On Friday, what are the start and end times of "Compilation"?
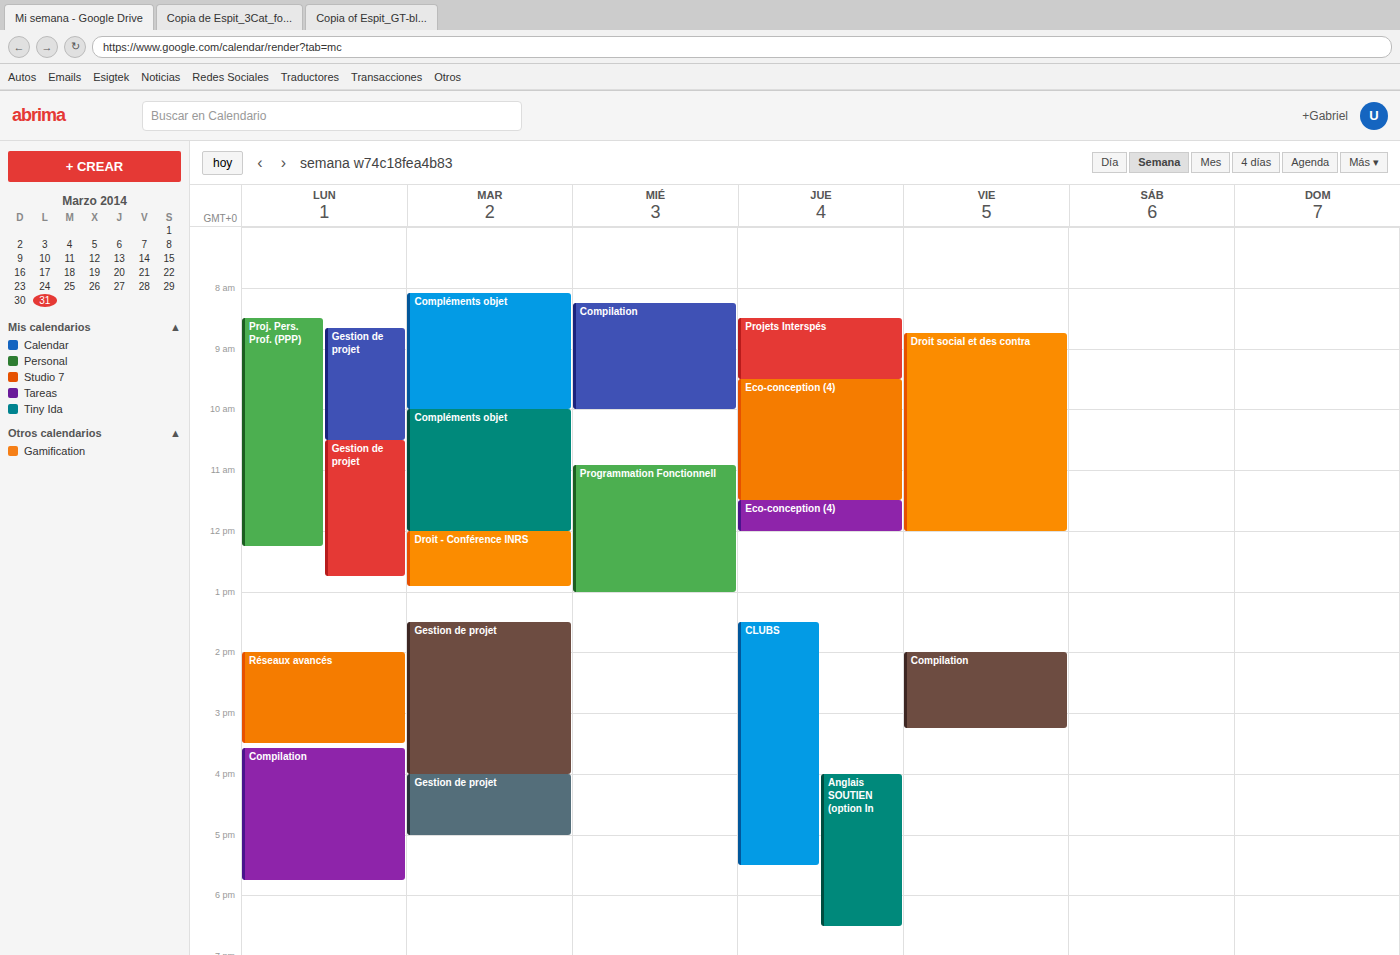
2:00 PM to 3:15 PM